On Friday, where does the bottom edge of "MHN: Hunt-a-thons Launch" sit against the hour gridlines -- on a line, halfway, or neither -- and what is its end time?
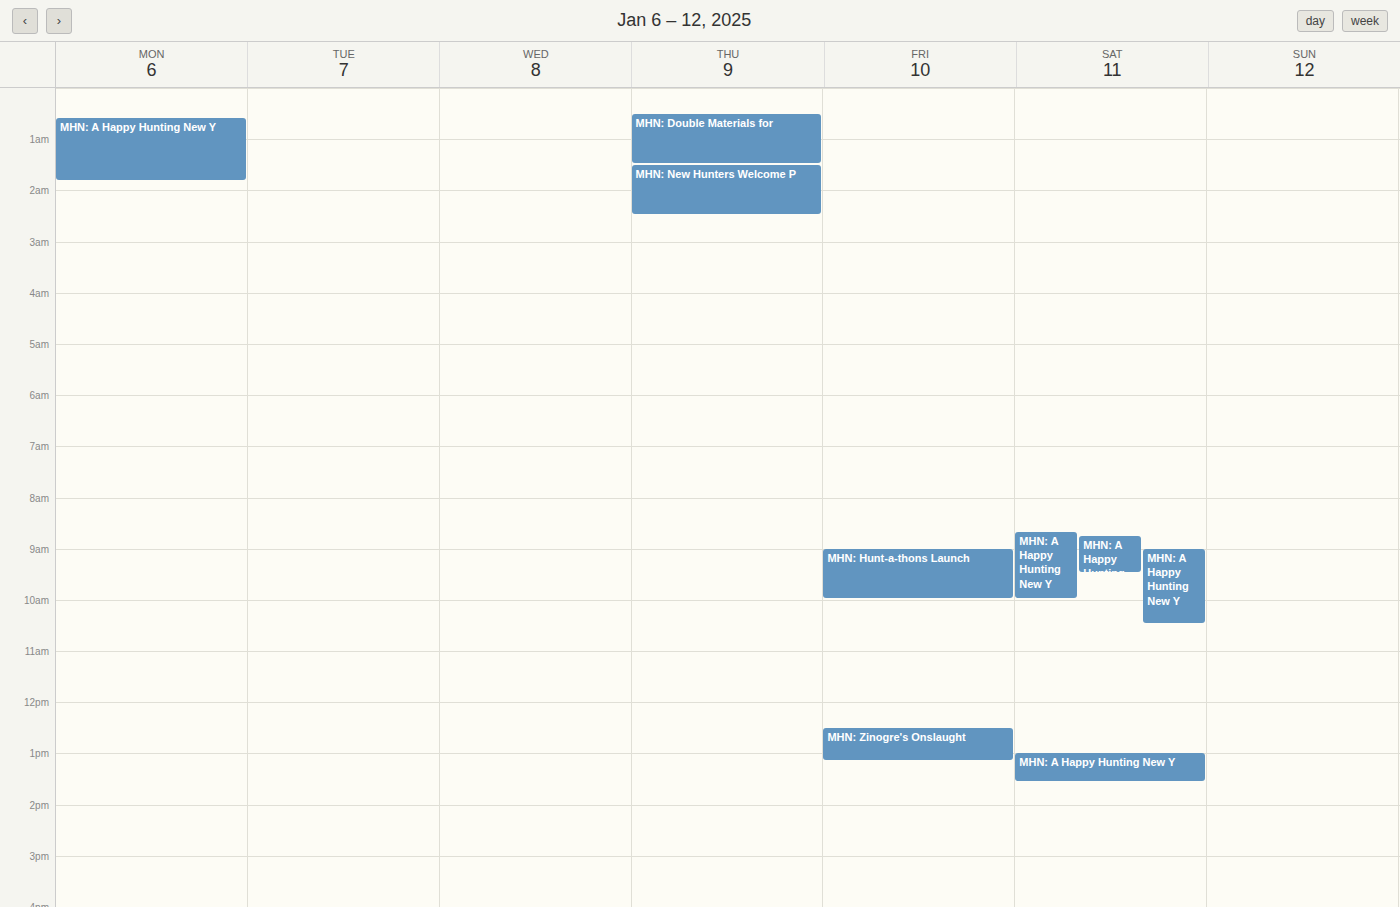
10:00 AM -- exactly on the 10 AM line.